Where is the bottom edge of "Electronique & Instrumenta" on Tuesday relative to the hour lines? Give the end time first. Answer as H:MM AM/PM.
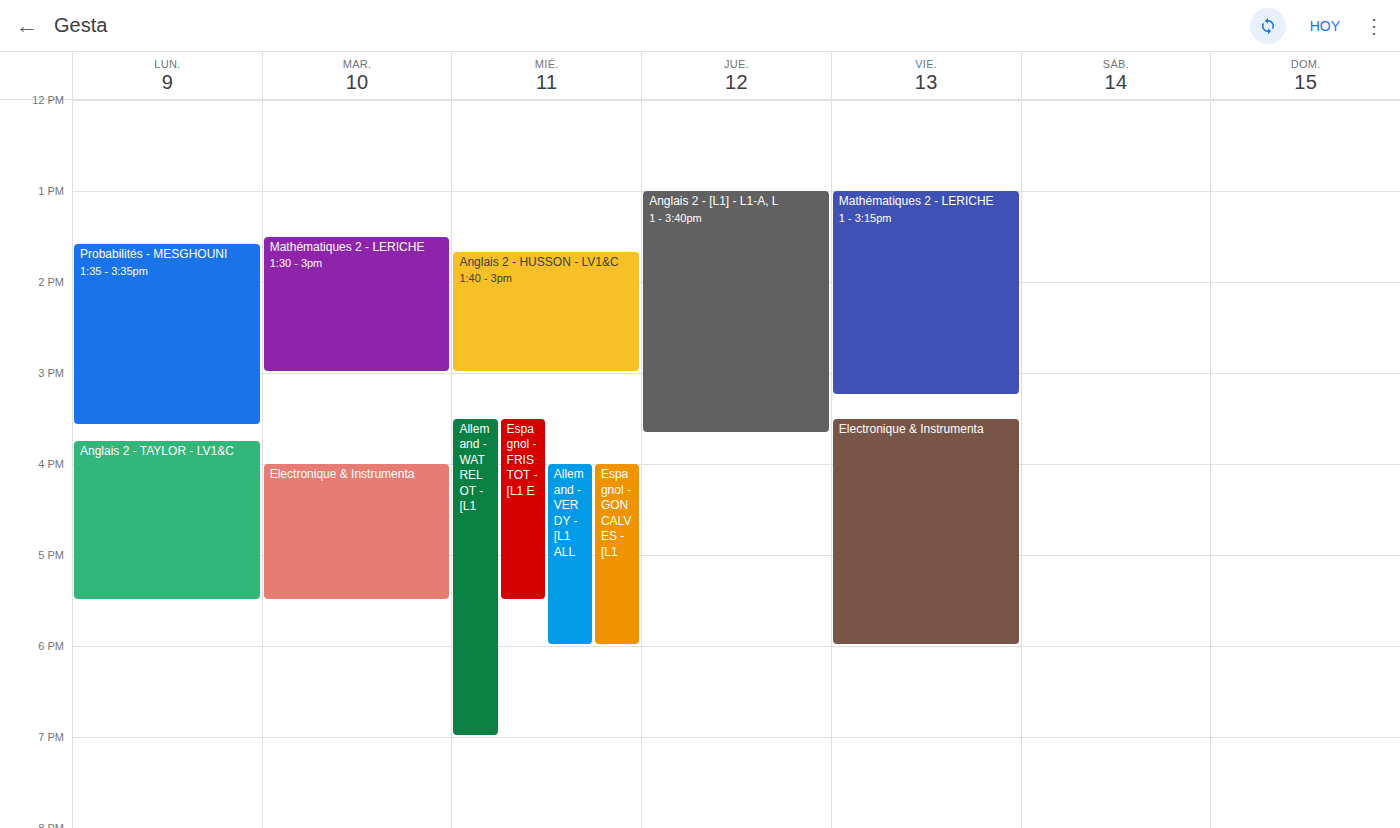
5:30 PM -- halfway between the 5 PM and 6 PM lines.